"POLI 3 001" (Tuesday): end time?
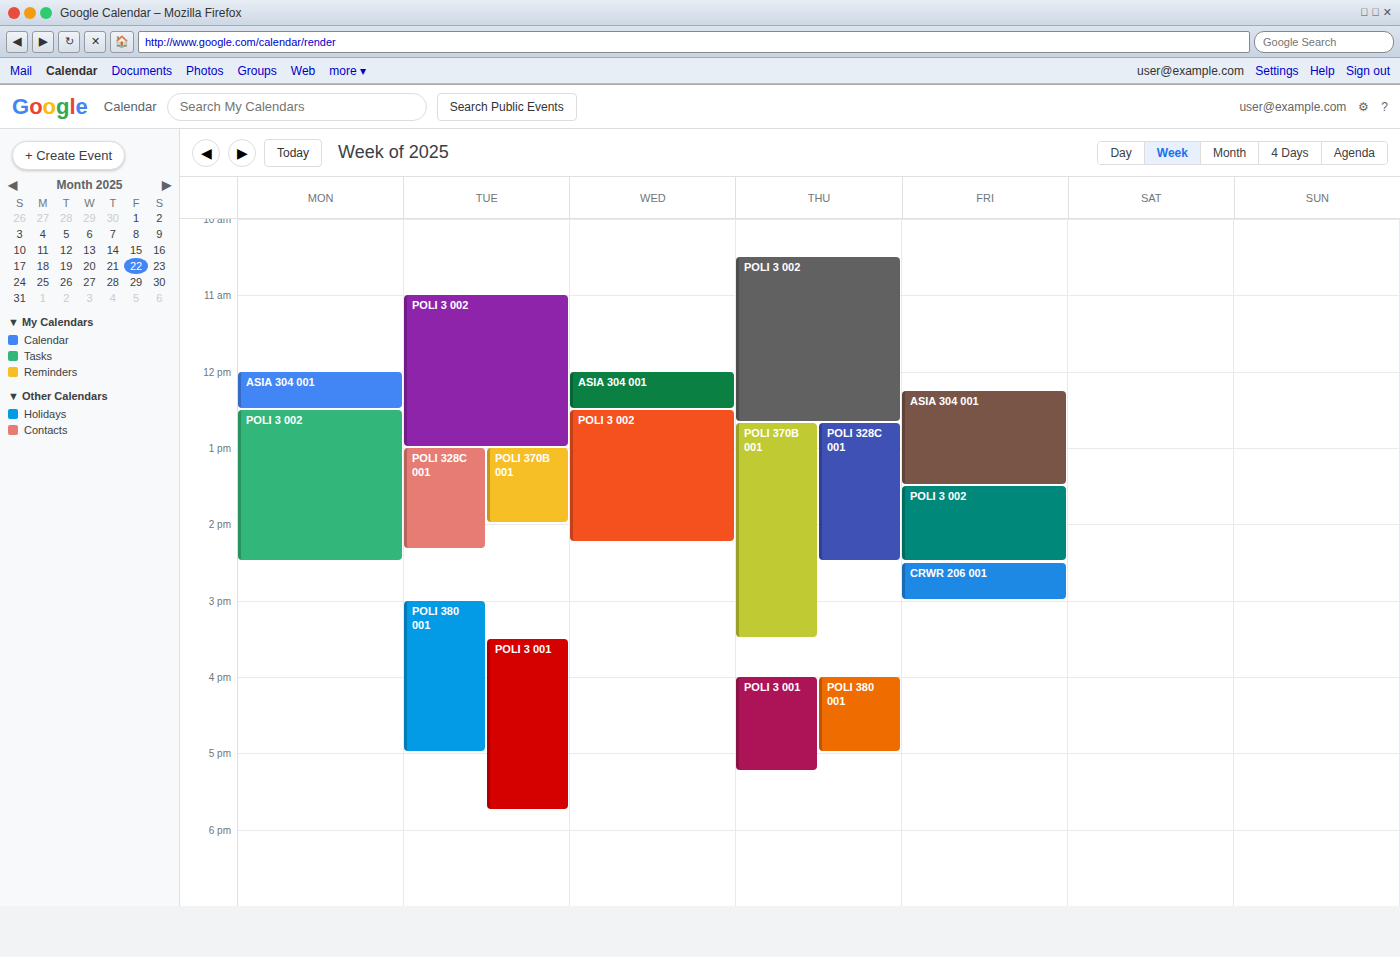
5:45 PM